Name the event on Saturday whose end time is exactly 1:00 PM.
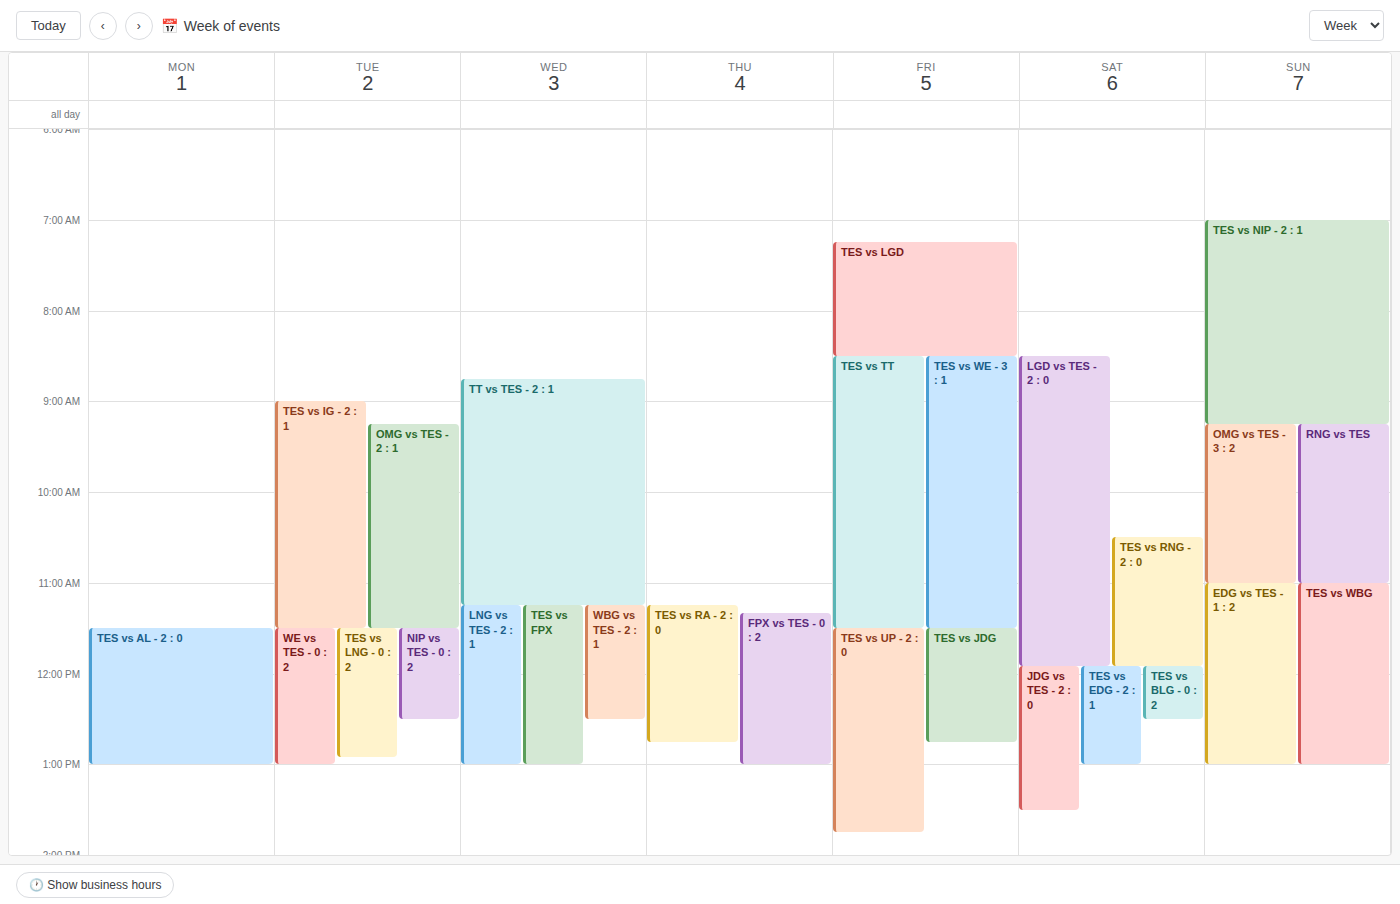
"TES vs EDG - 2 : 1"